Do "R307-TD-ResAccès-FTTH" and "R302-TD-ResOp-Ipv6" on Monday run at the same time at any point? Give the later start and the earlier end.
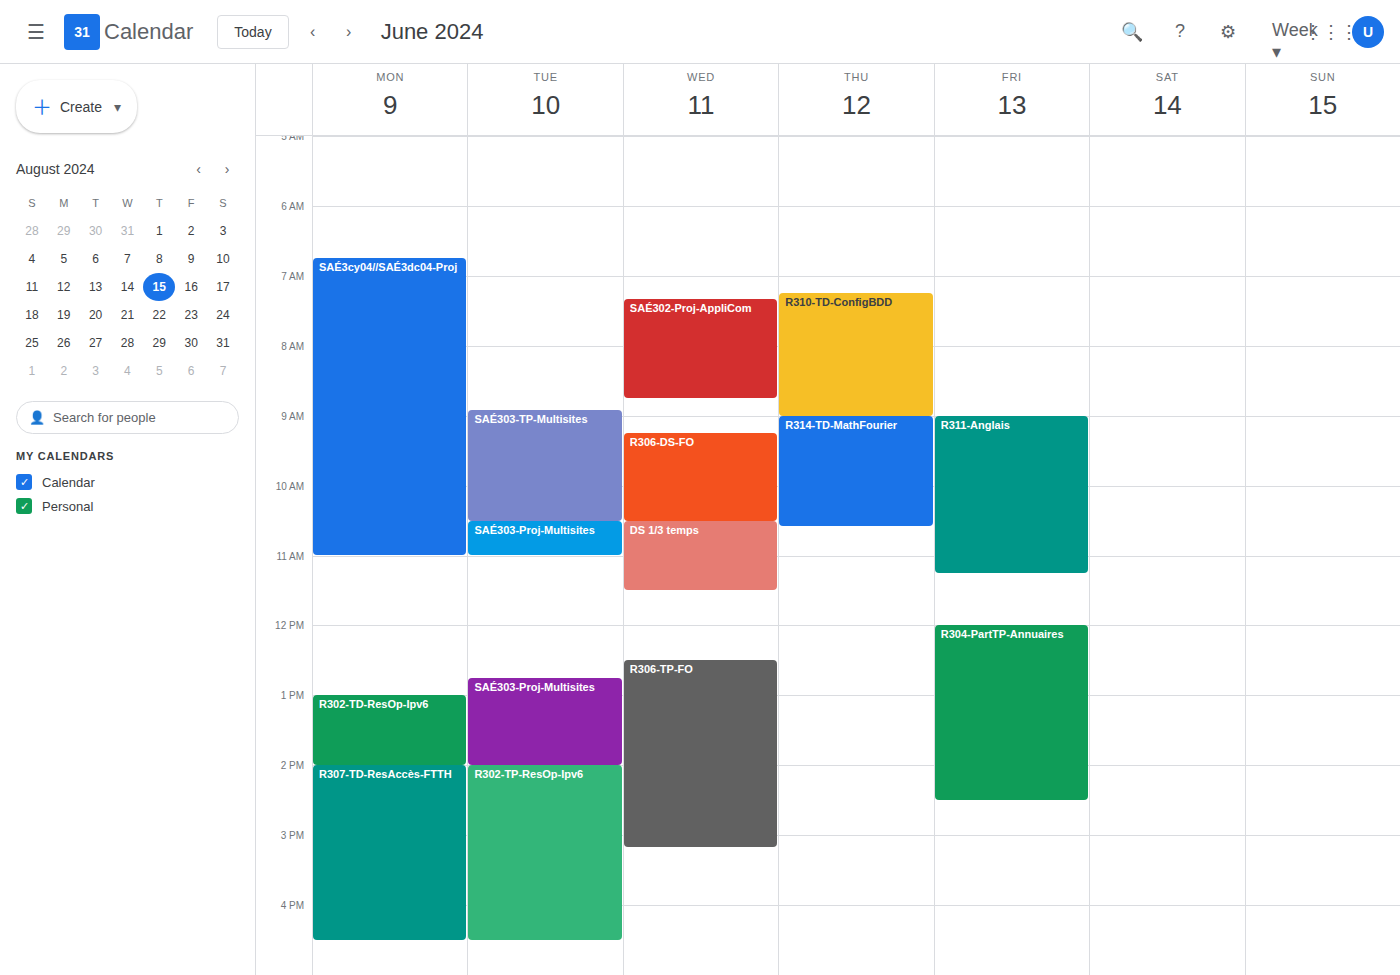
"R302-TD-ResOp-Ipv6" ends at 2:00 PM, exactly when "R307-TD-ResAccès-FTTH" starts -- they touch but do not overlap.